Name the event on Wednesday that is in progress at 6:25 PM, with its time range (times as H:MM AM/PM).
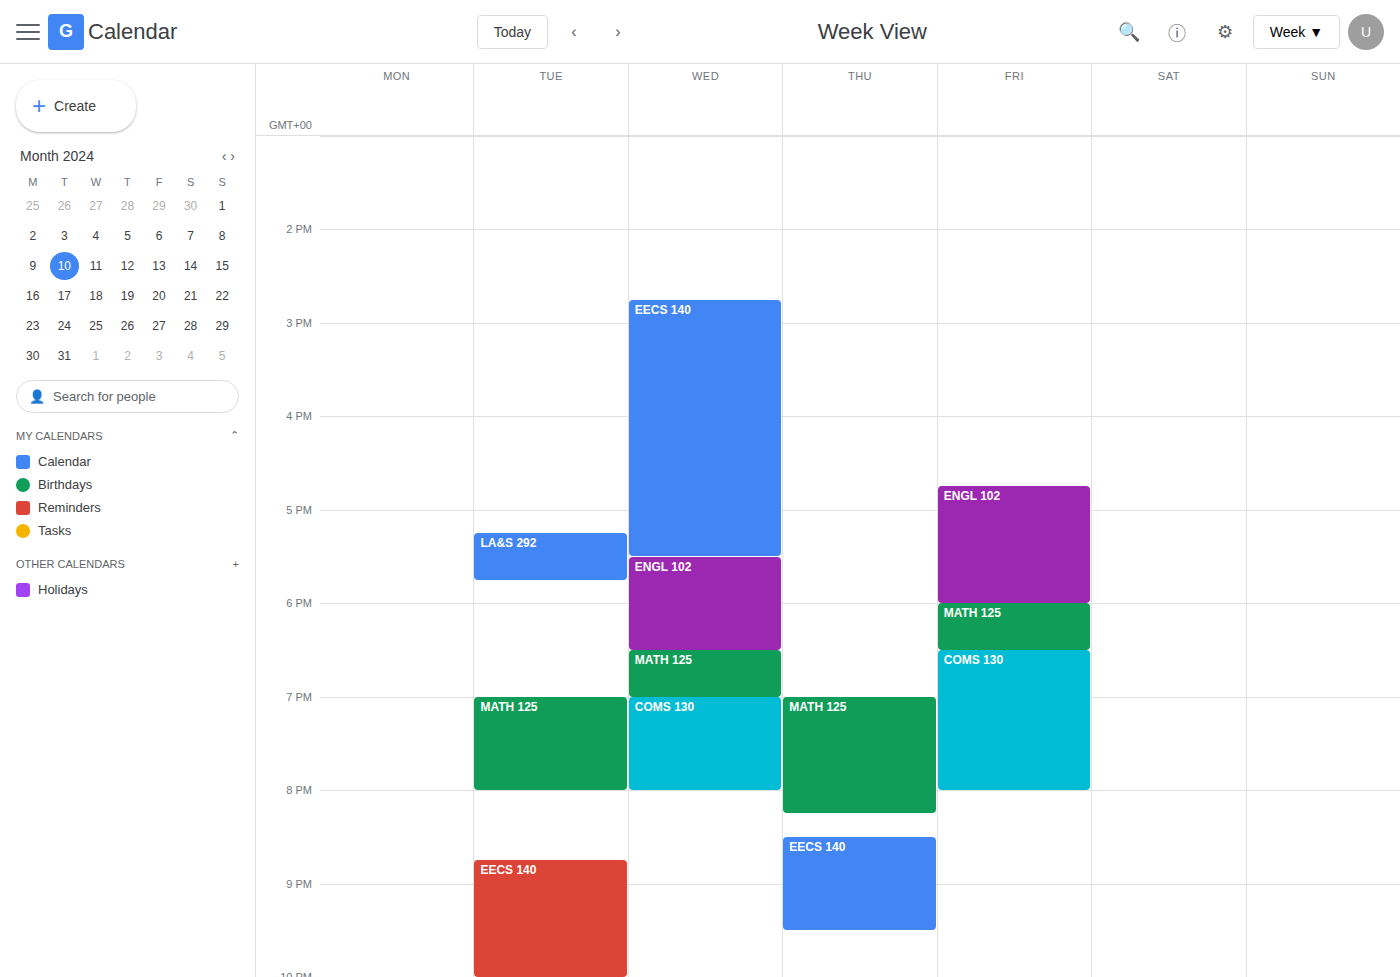
"ENGL 102", 5:30 PM to 6:30 PM